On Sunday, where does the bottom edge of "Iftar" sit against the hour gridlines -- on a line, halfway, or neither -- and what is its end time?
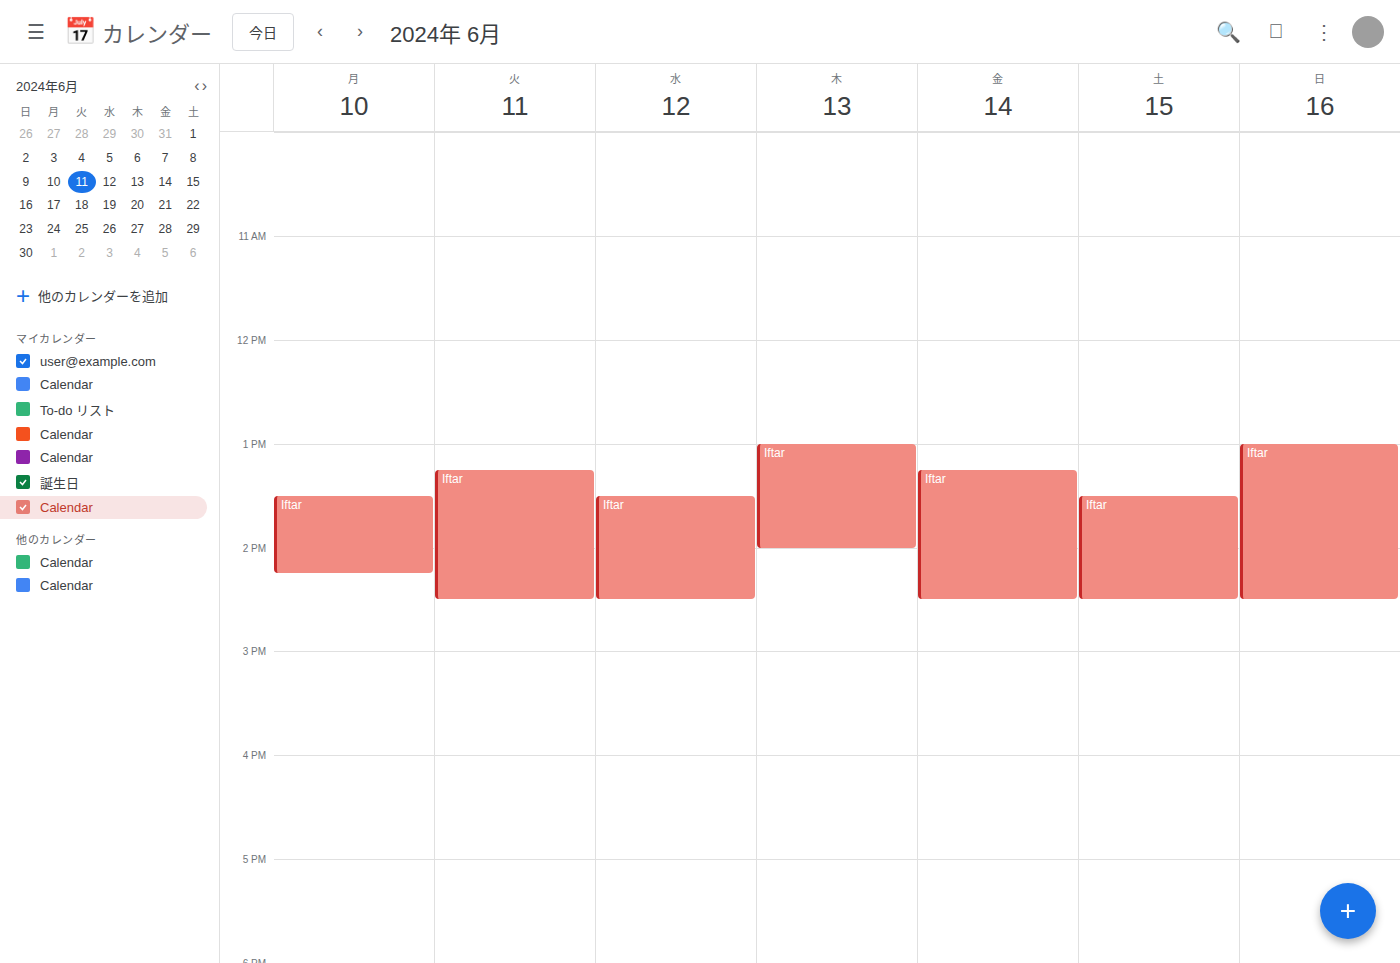
2:30 PM -- halfway between the 2 PM and 3 PM lines.